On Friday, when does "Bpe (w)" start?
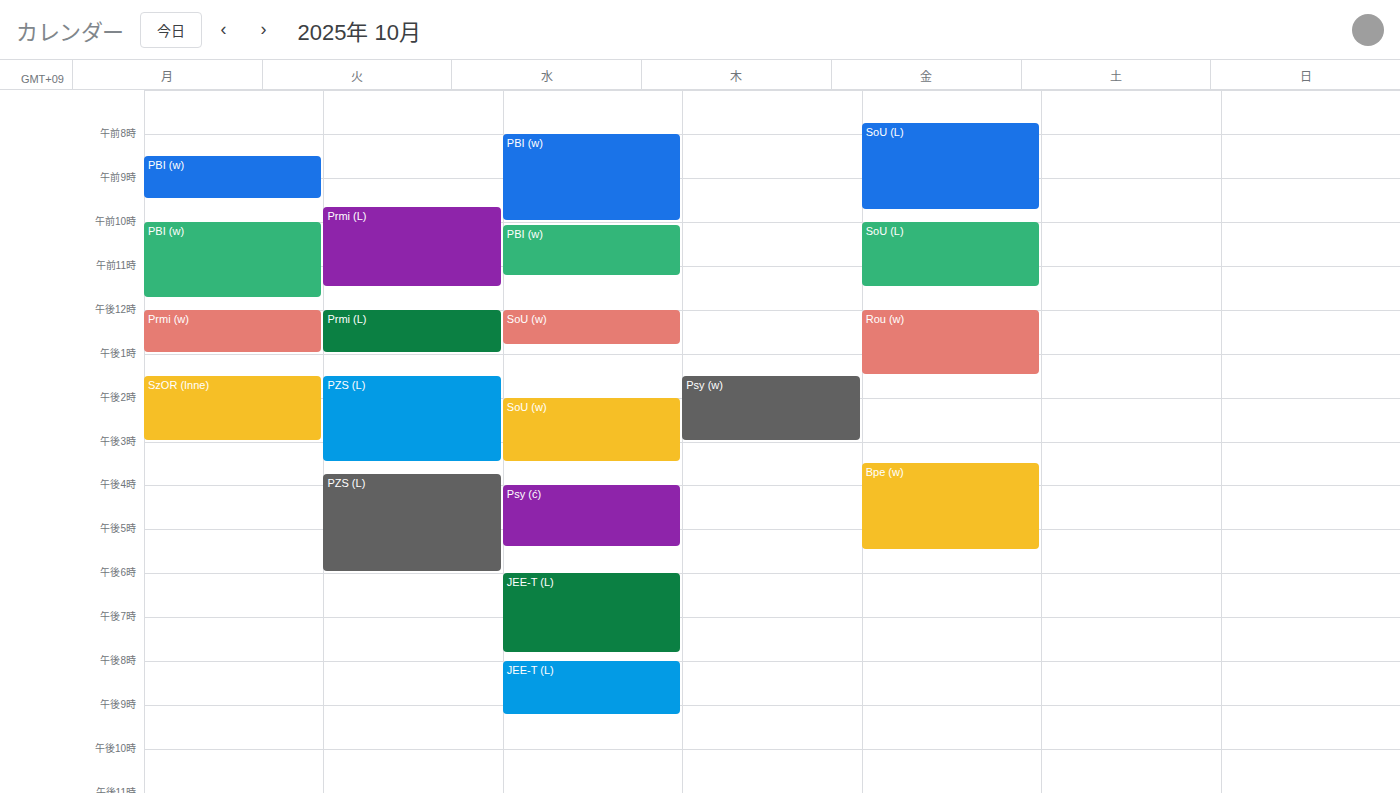
3:30 PM